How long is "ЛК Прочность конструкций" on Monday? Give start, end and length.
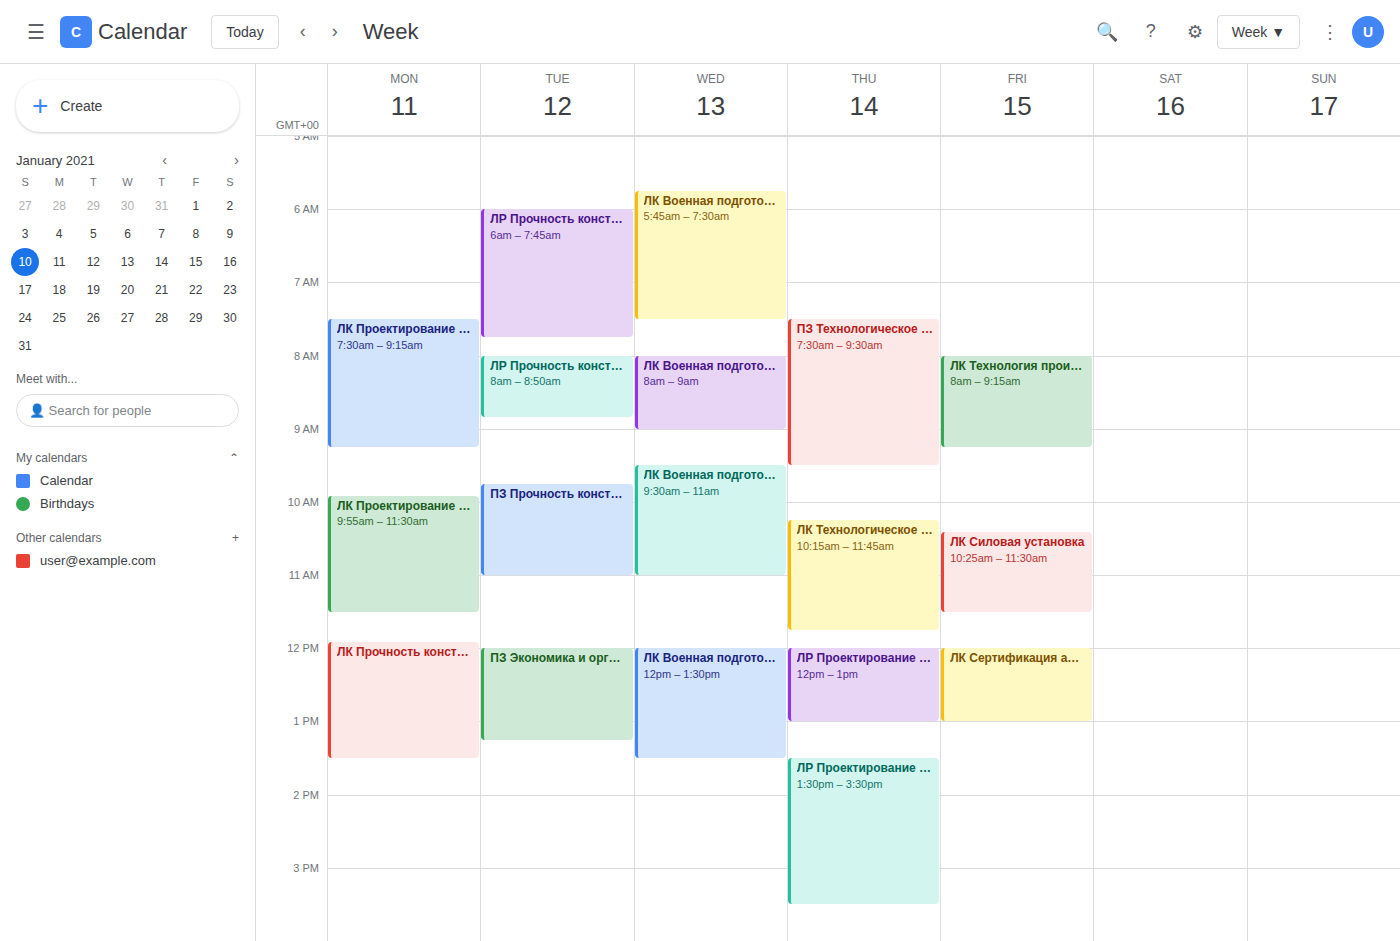
11:55 AM to 1:30 PM, 1 hour 35 minutes